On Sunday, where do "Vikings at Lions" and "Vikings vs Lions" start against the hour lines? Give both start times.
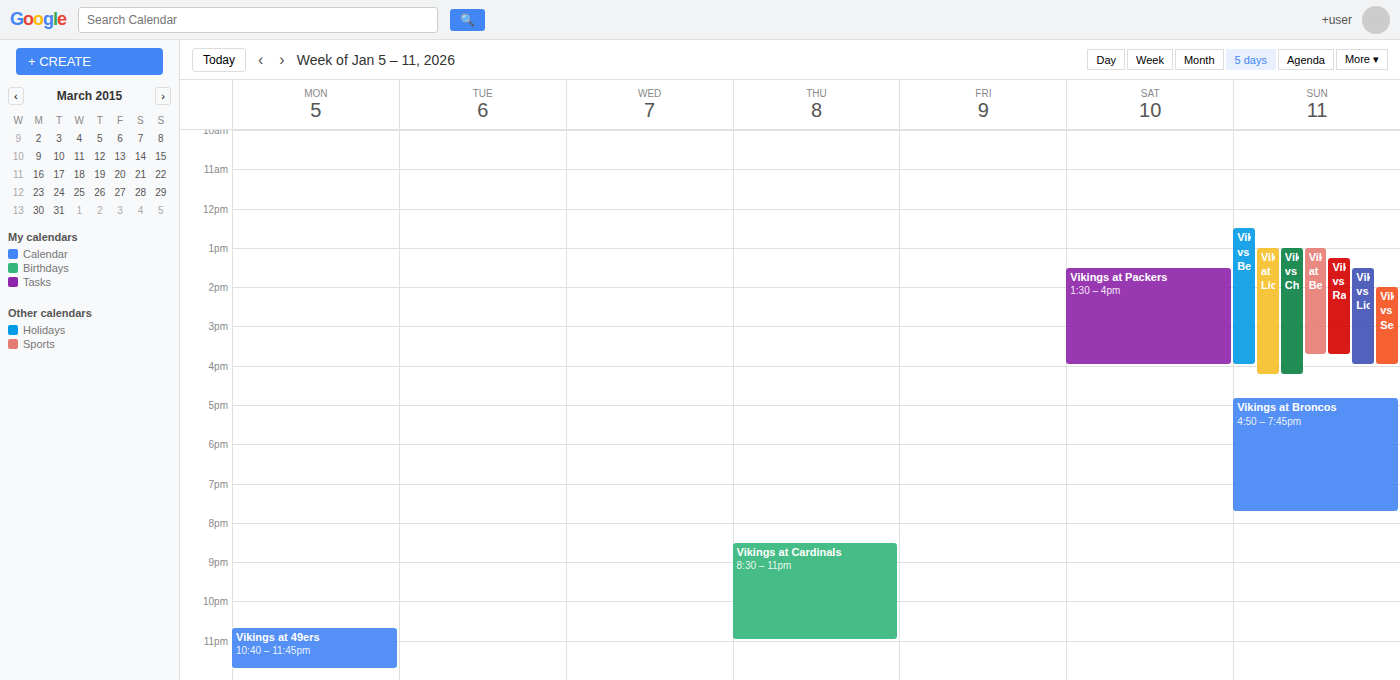
"Vikings at Lions": 1:00 PM, exactly on the 1 PM line. "Vikings vs Lions": 1:30 PM, halfway between the 1 PM and 2 PM lines.